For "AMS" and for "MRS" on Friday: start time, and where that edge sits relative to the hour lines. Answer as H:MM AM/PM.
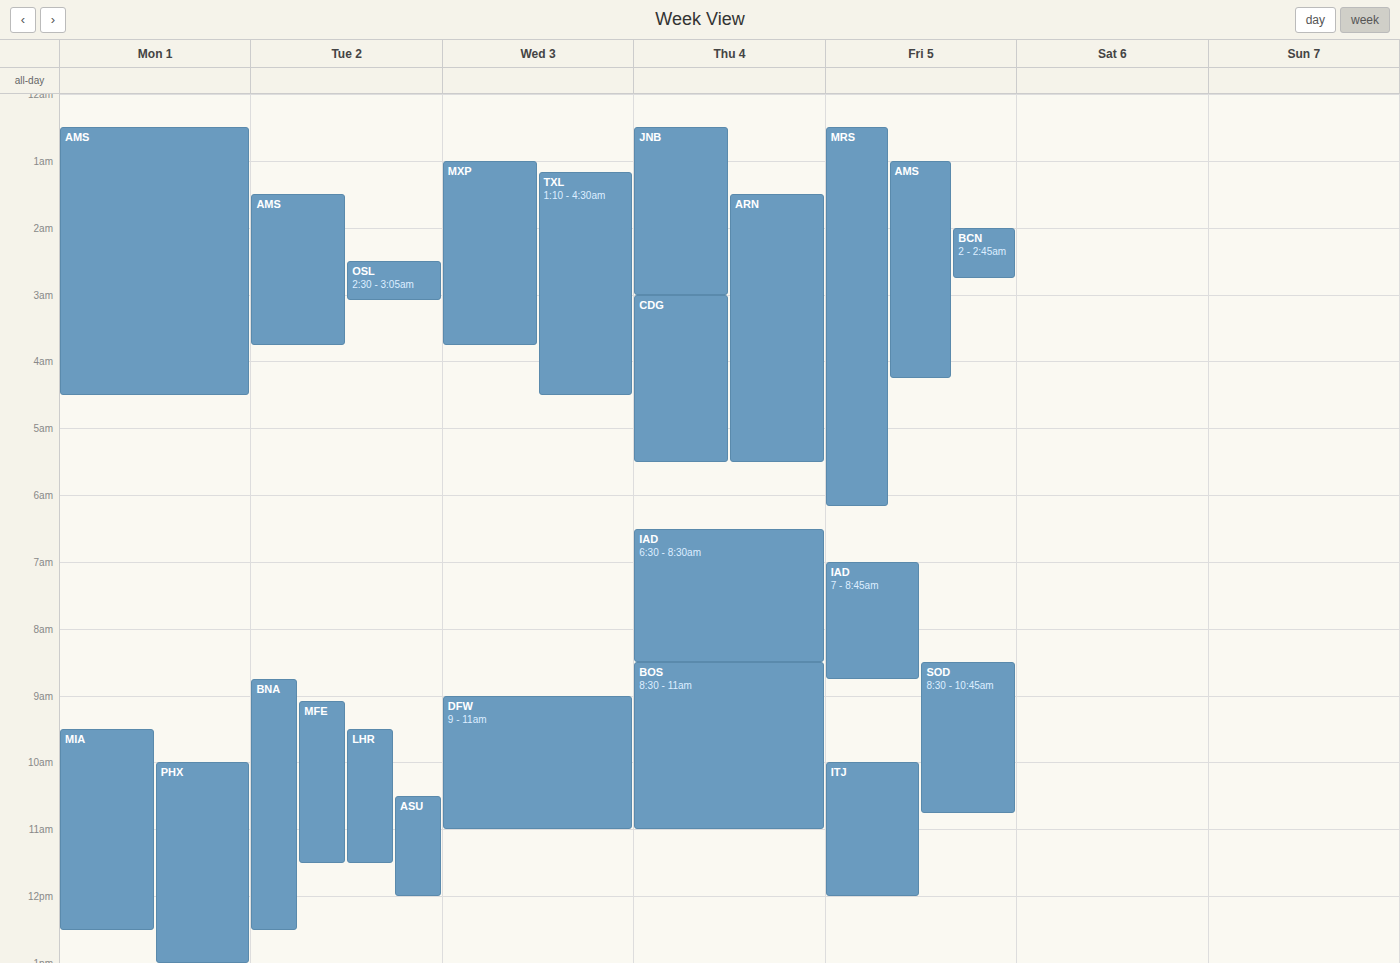
"AMS": 1:00 AM, exactly on the 1 AM line. "MRS": 12:30 AM, halfway between the 12 AM and 1 AM lines.